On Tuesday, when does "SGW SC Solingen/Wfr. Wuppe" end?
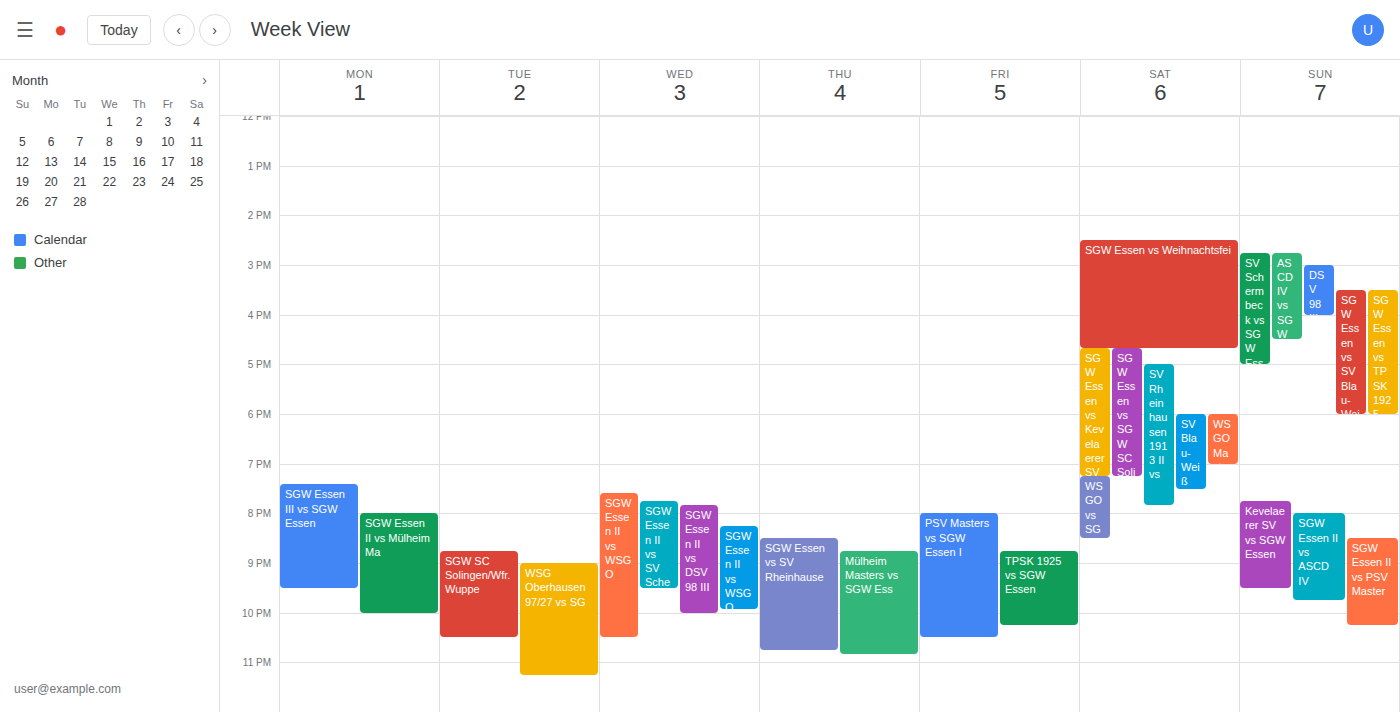
10:30 PM